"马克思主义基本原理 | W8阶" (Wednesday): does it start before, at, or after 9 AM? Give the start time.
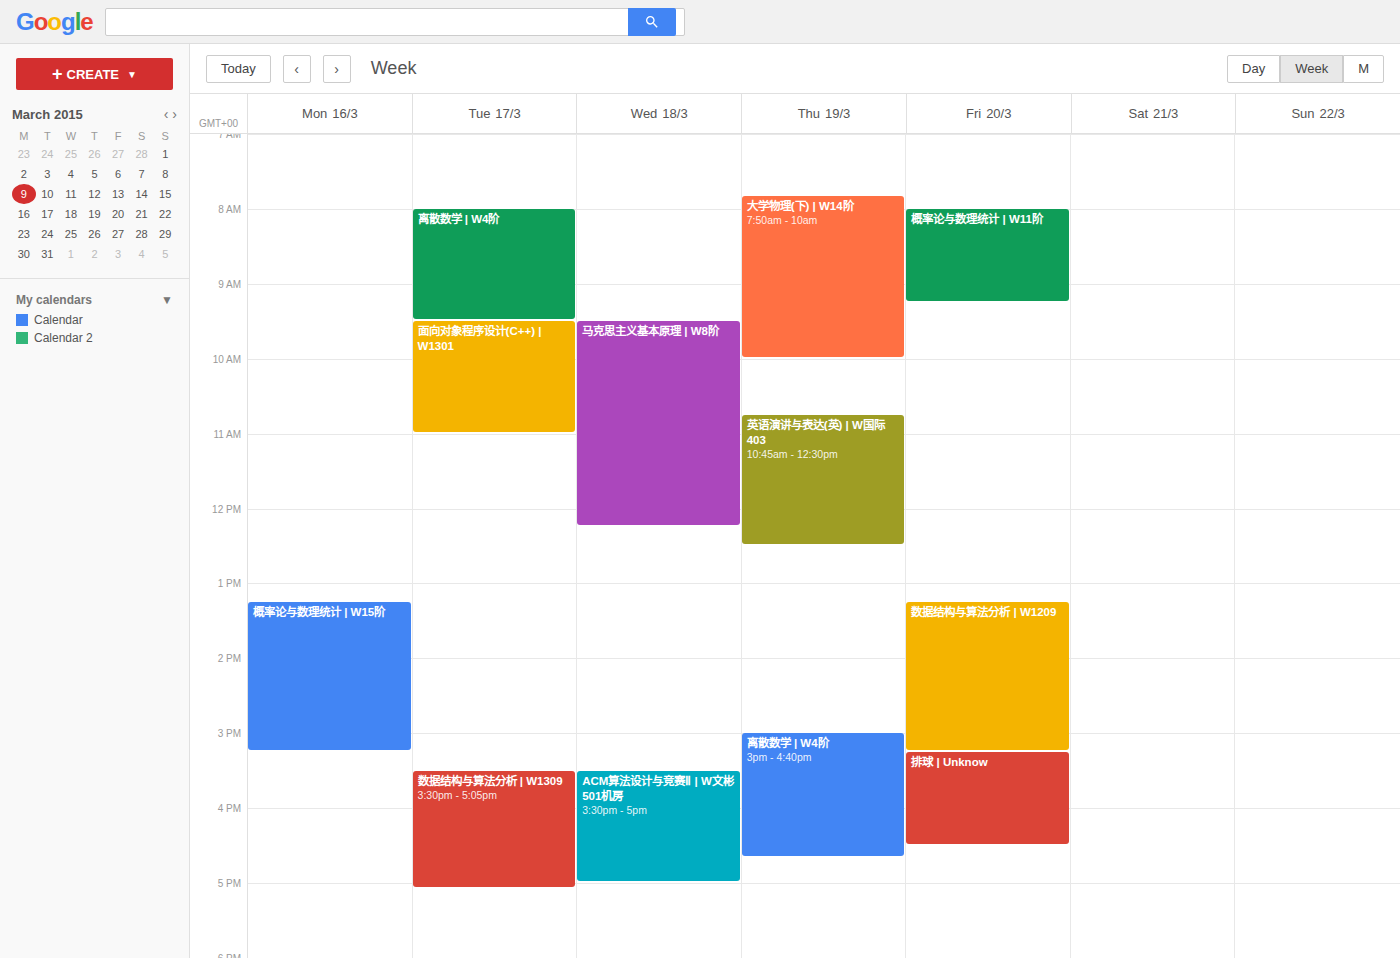
9:30 AM -- after 9 AM, 30 minutes below the 9 AM line.